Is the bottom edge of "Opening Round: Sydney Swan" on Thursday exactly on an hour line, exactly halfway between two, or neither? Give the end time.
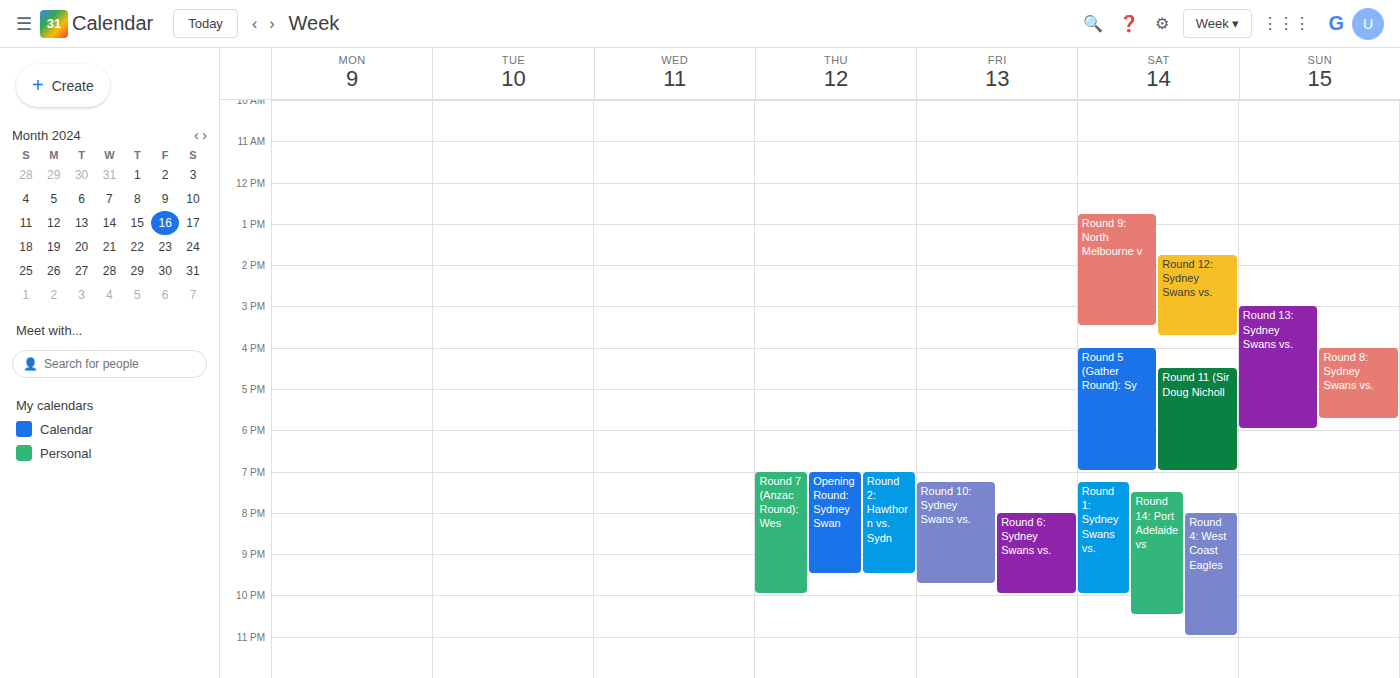
21:30 -- halfway between the 21:00 and 22:00 lines.